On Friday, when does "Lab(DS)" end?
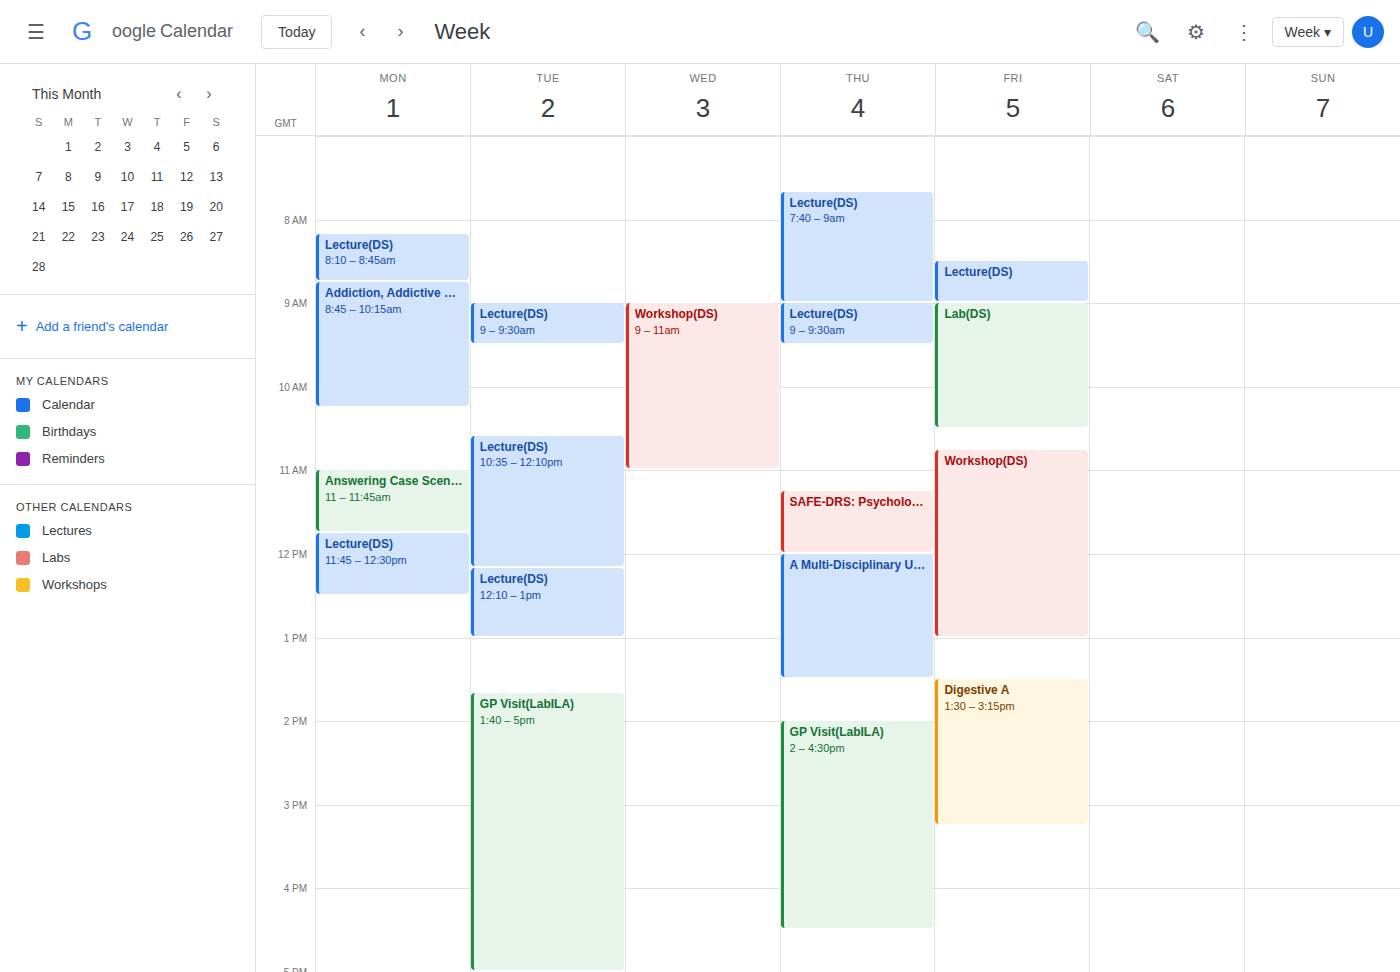
10:30